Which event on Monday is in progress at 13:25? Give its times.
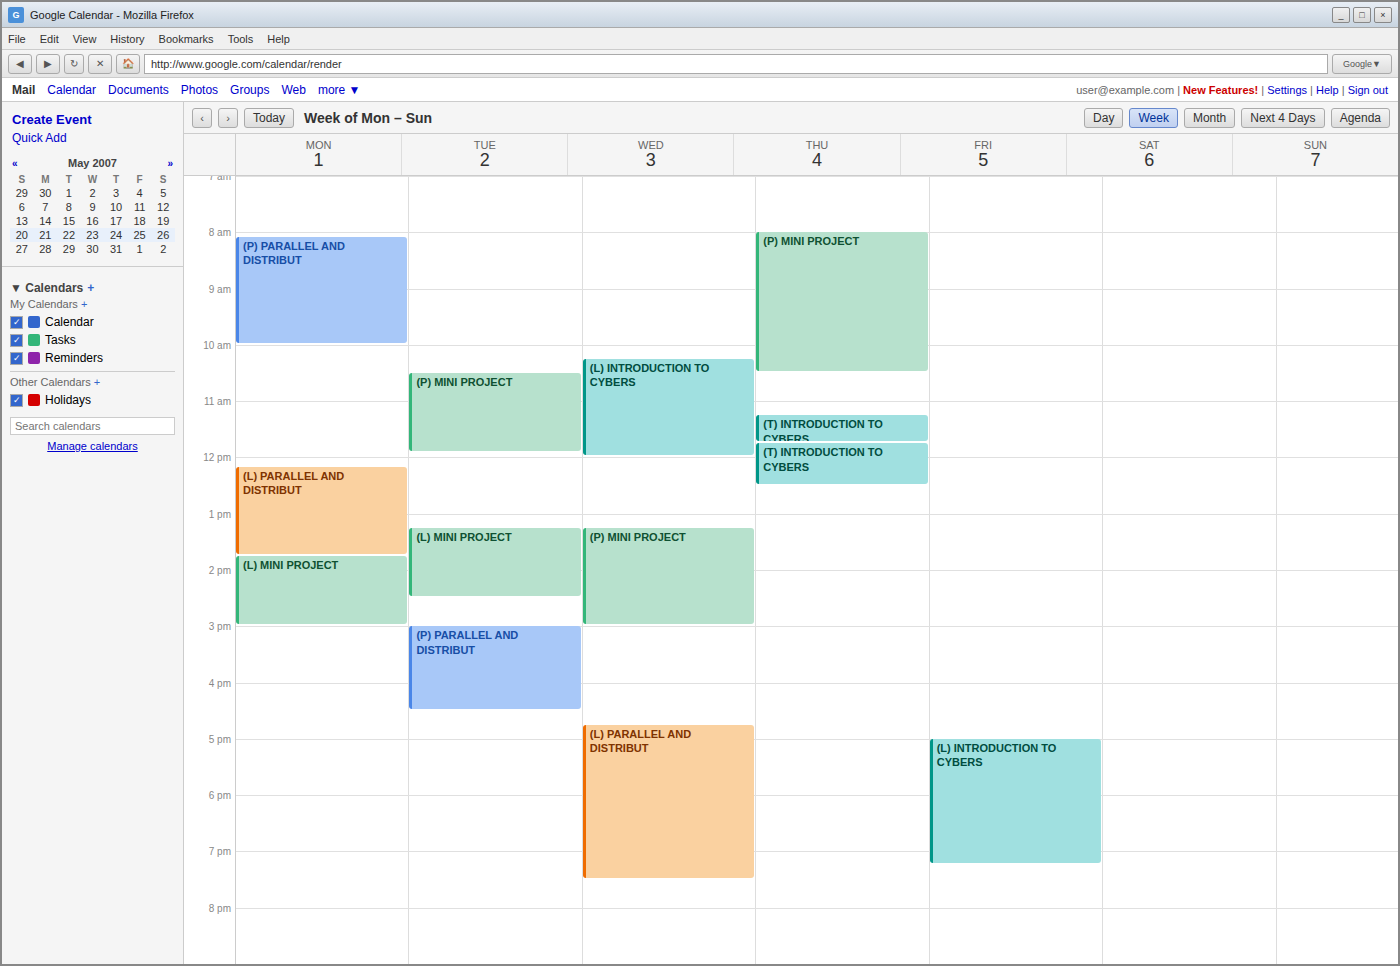
"(L) PARALLEL AND DISTRIBUT", 12:10 to 13:45